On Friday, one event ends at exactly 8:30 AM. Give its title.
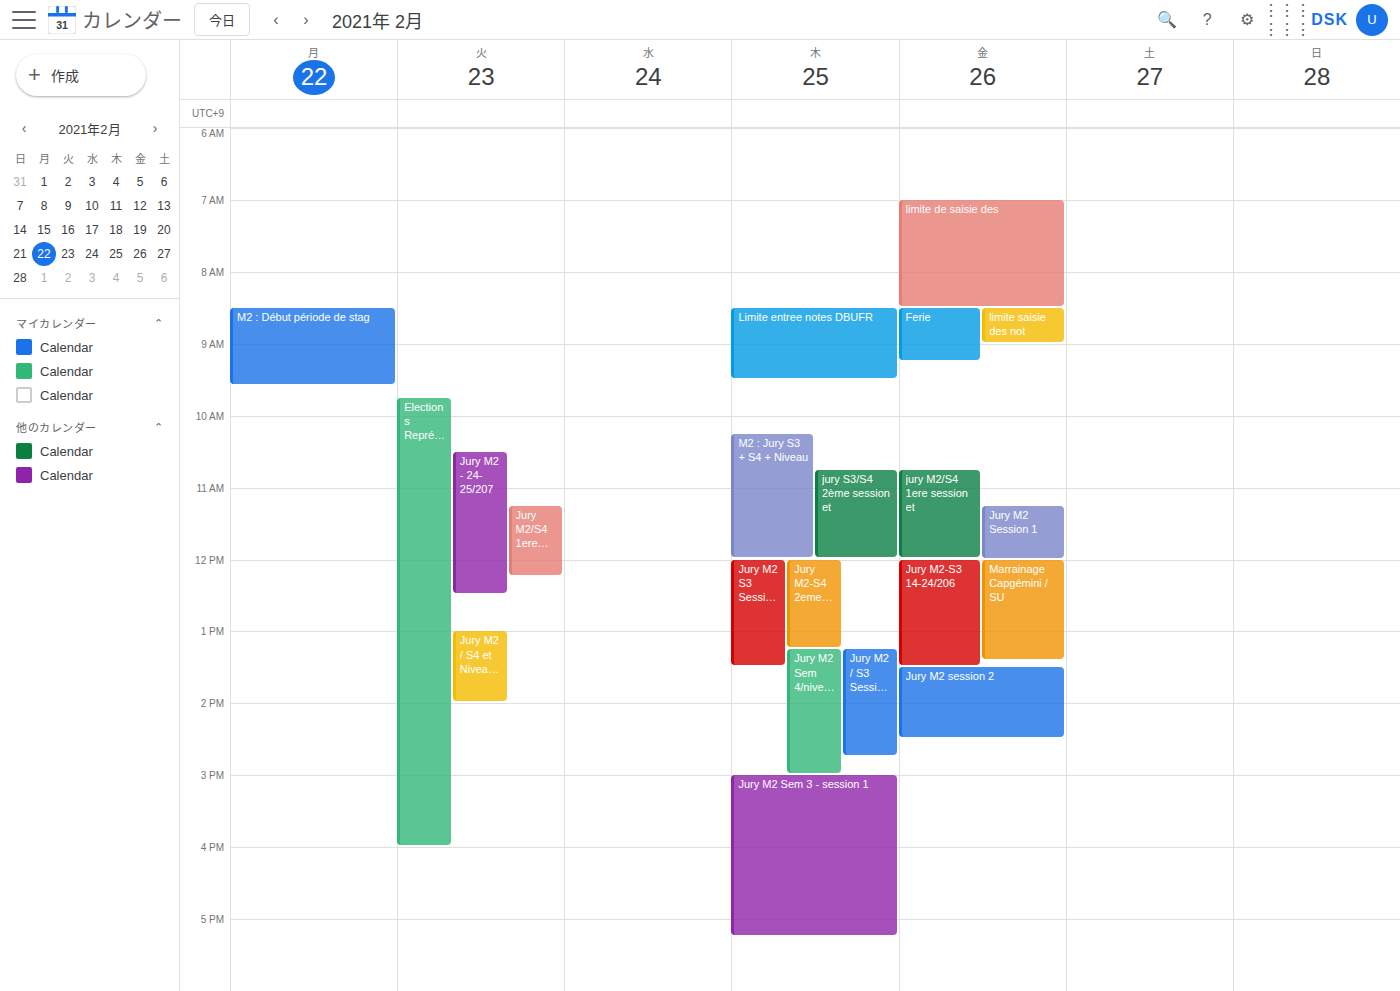
"limite de saisie des"